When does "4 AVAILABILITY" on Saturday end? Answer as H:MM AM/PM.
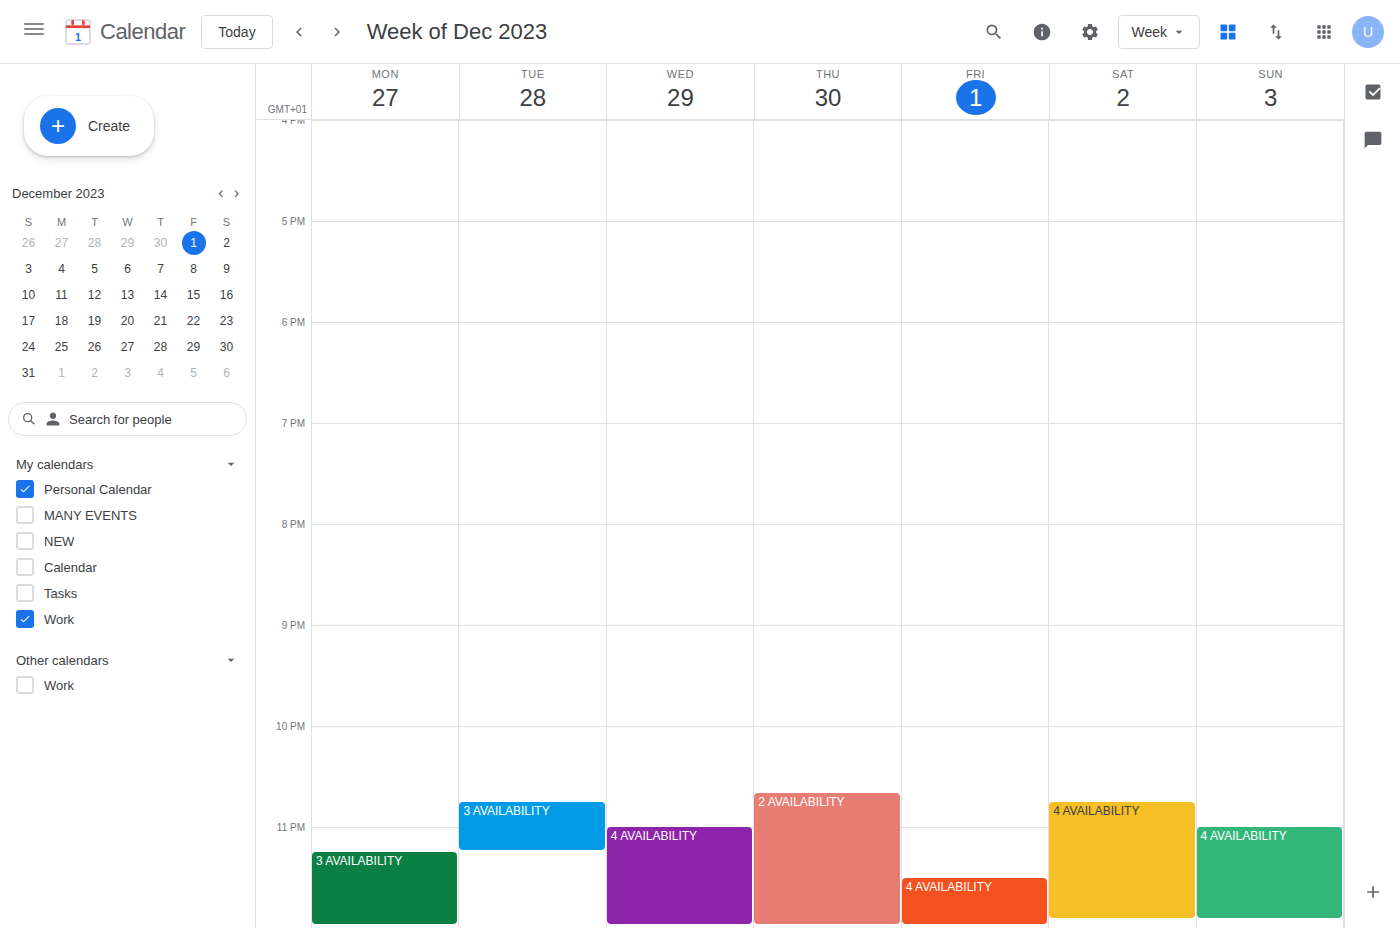
11:55 PM